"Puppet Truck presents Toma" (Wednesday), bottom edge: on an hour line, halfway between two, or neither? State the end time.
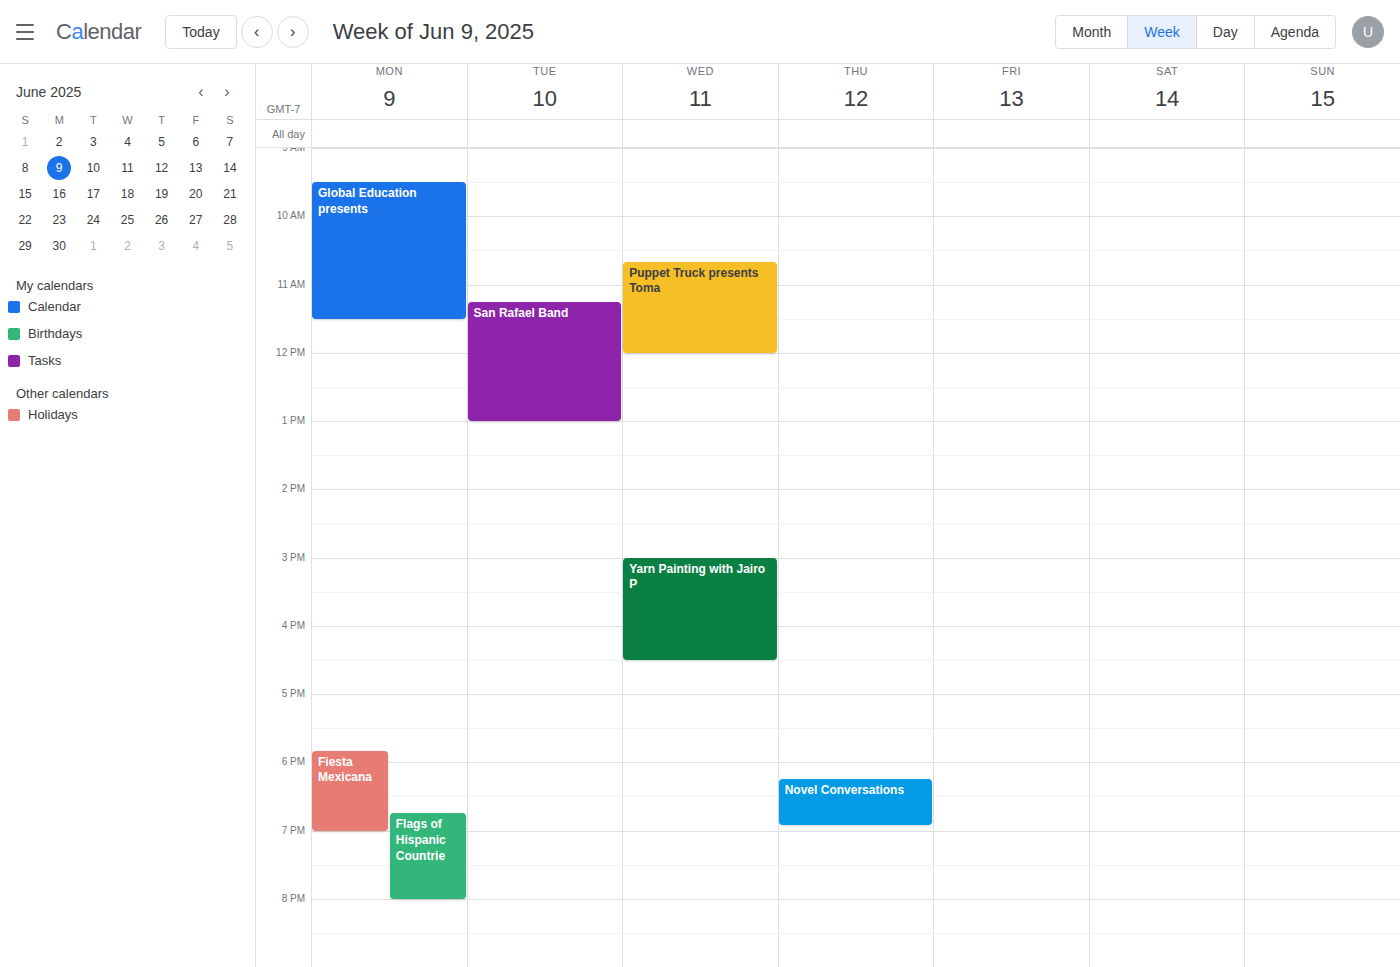
12:00 PM -- exactly on the 12 PM line.